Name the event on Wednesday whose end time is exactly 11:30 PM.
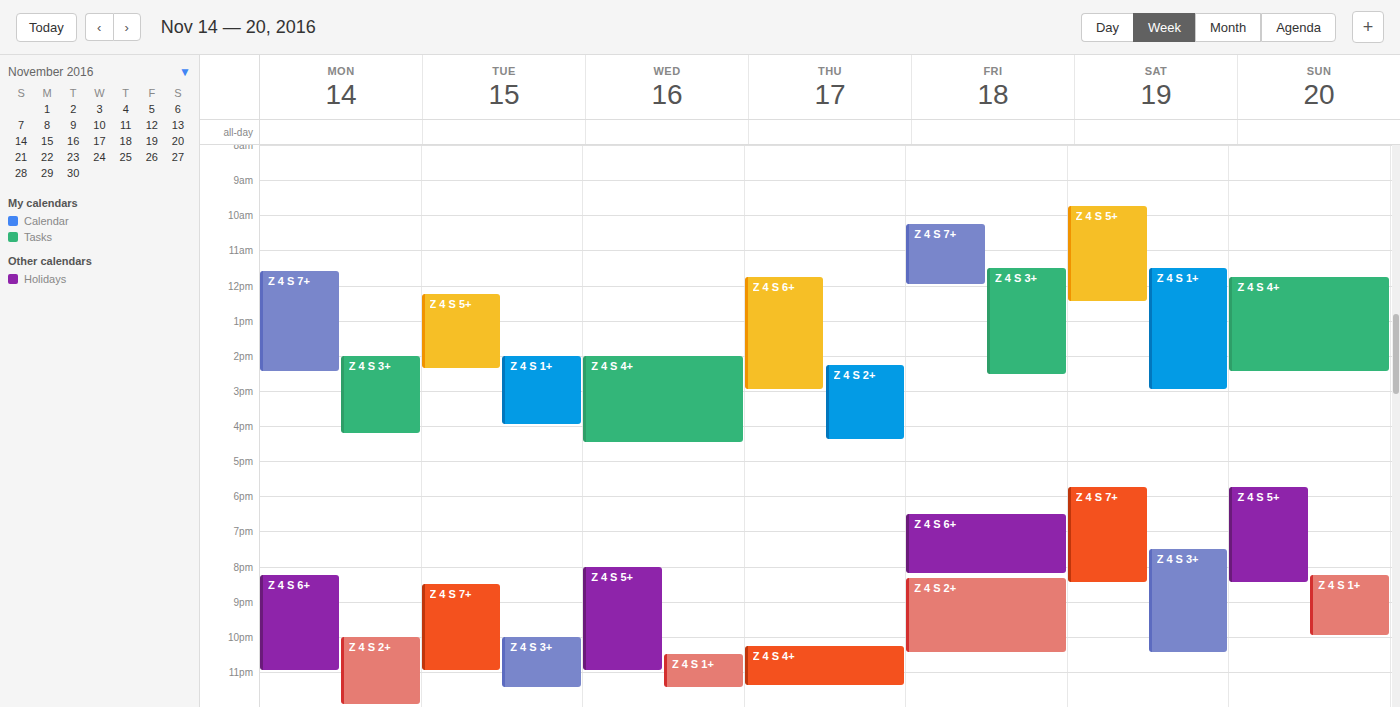
"Z 4 S 1+"